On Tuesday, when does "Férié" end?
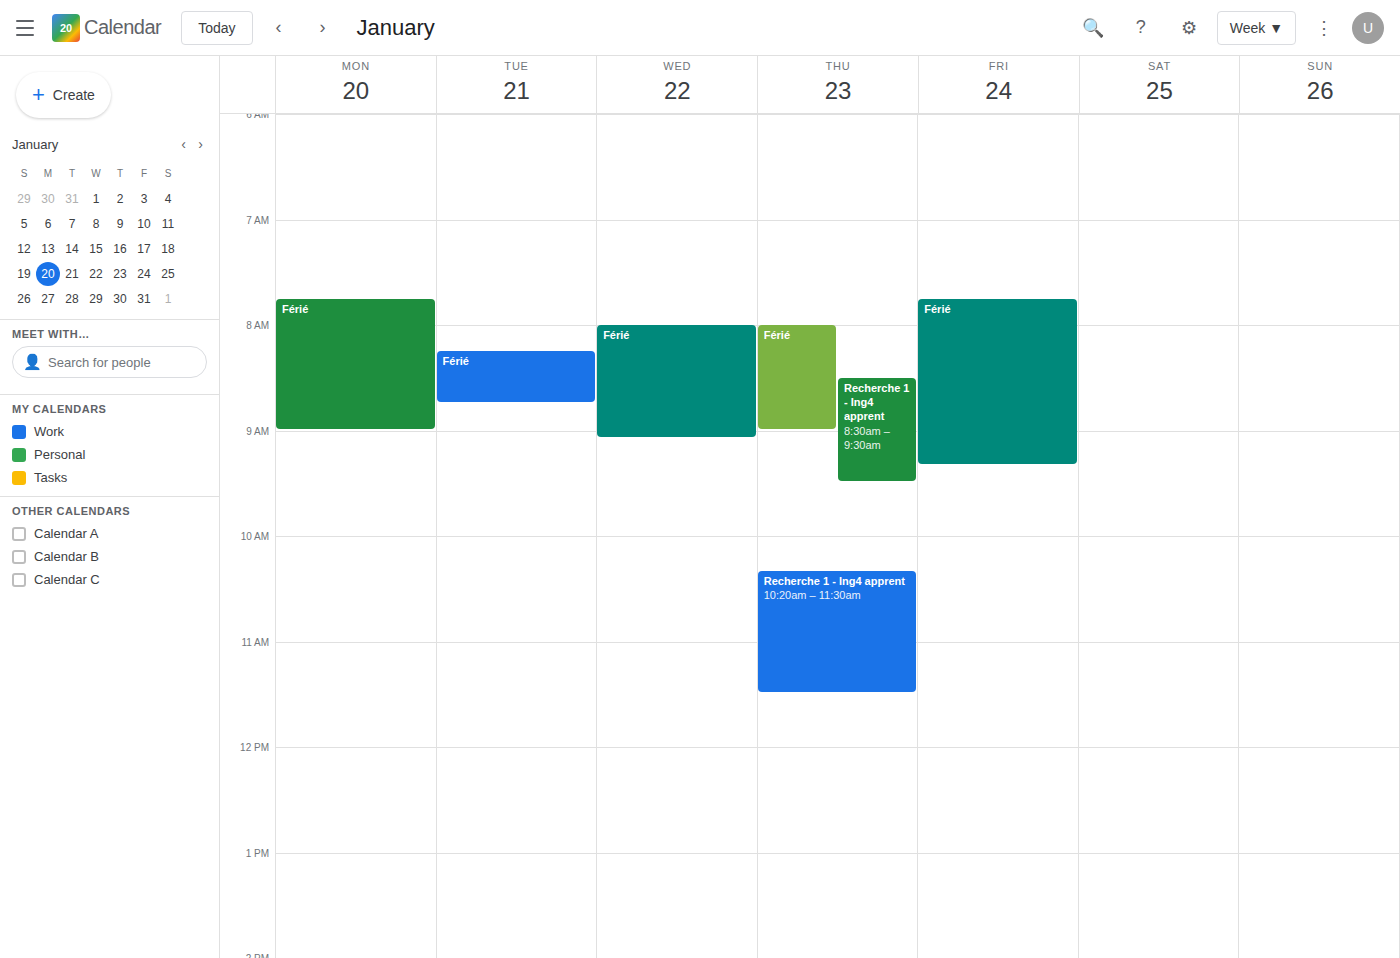
8:45 AM